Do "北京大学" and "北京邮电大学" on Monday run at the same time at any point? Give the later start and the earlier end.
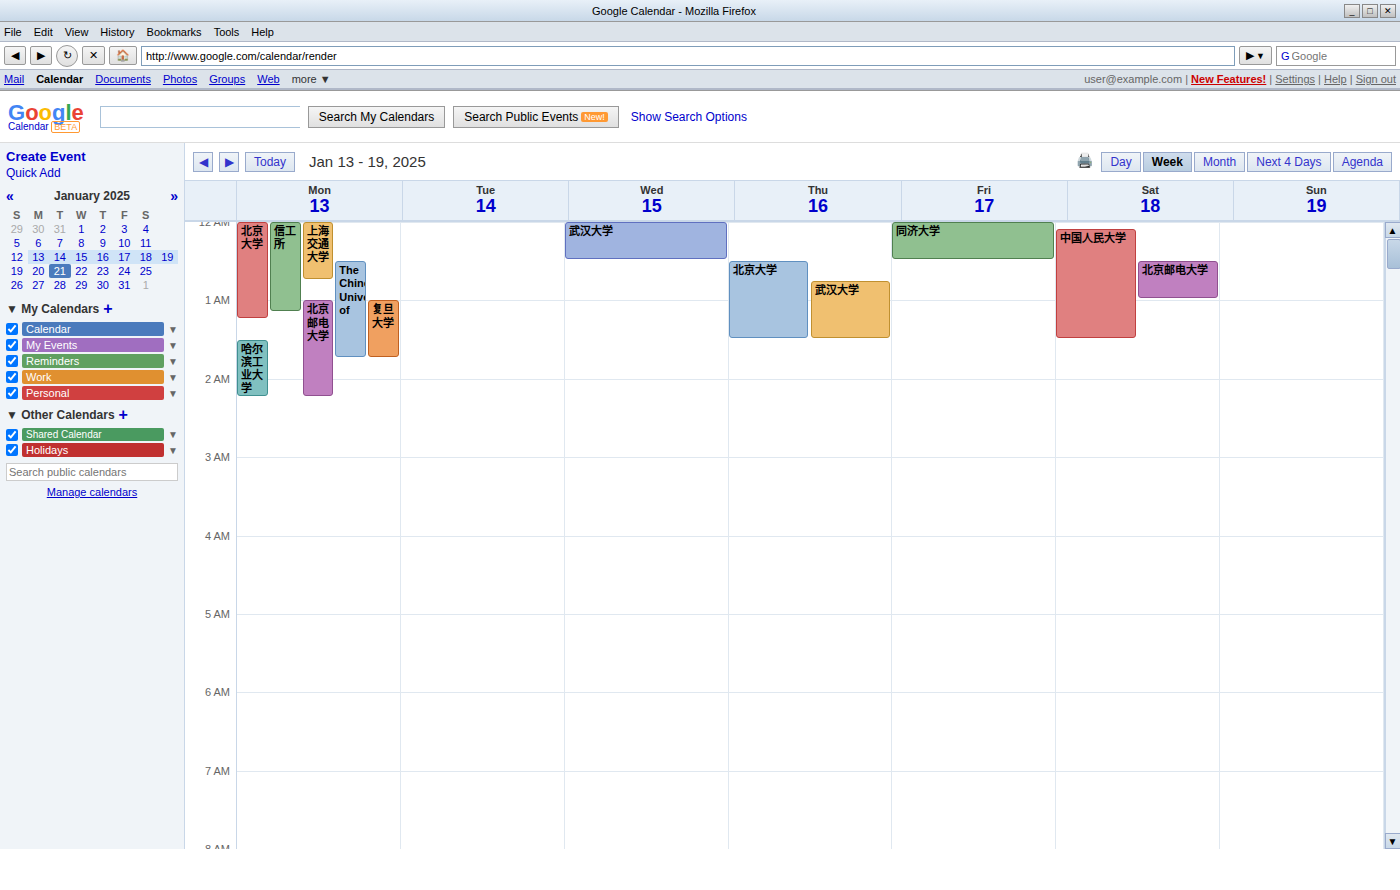
"北京邮电大学" starts at 1:00 AM, before "北京大学" ends at 1:15 AM -- they overlap.